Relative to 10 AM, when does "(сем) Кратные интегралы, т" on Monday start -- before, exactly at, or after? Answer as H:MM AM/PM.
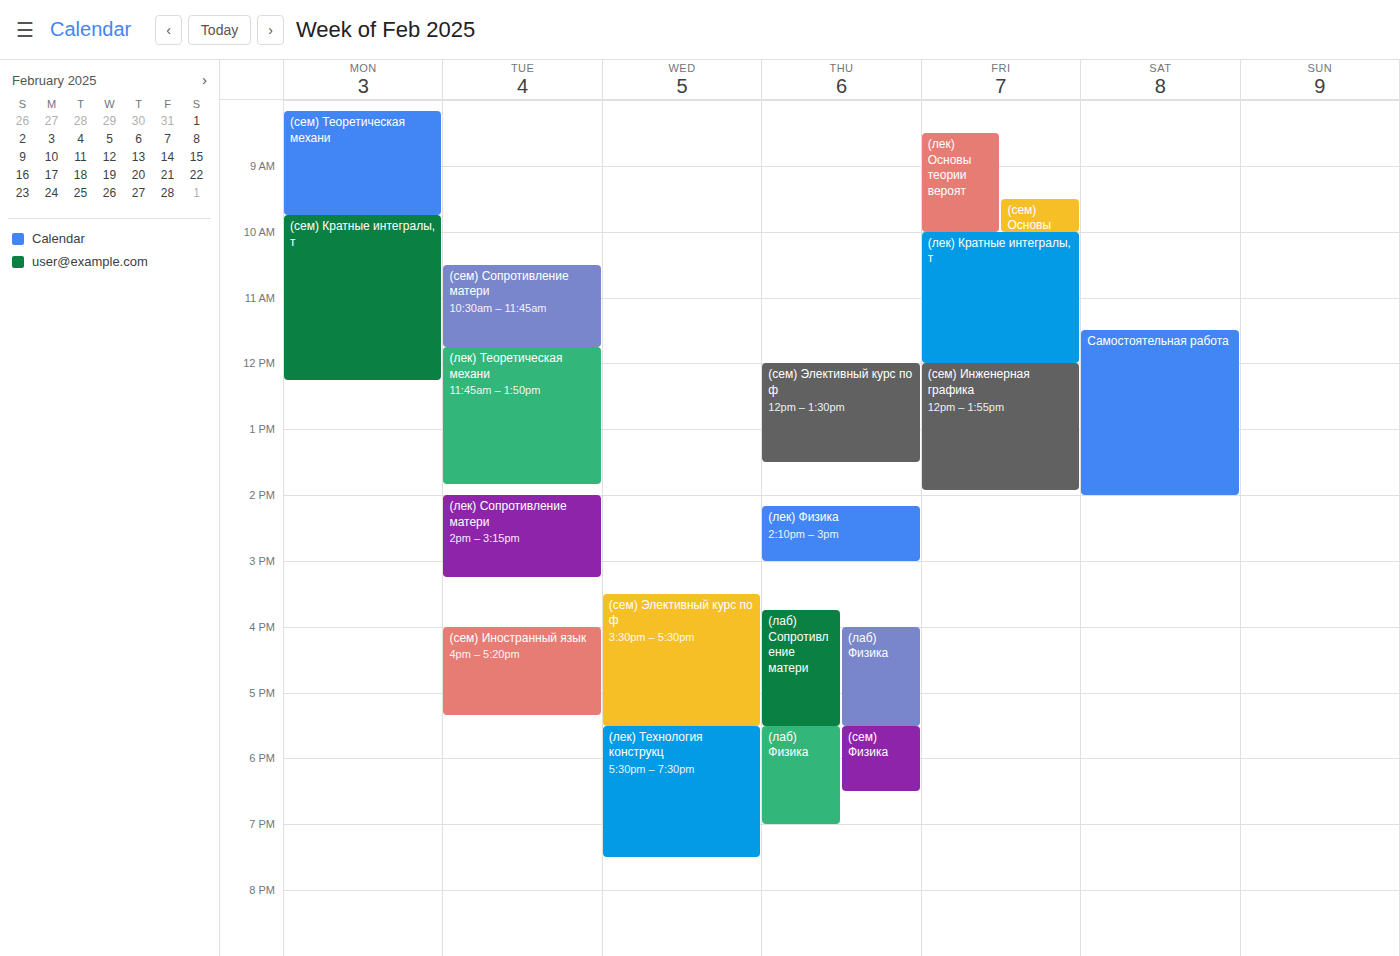
9:45 AM -- before 10 AM, 15 minutes above the 10 AM line.